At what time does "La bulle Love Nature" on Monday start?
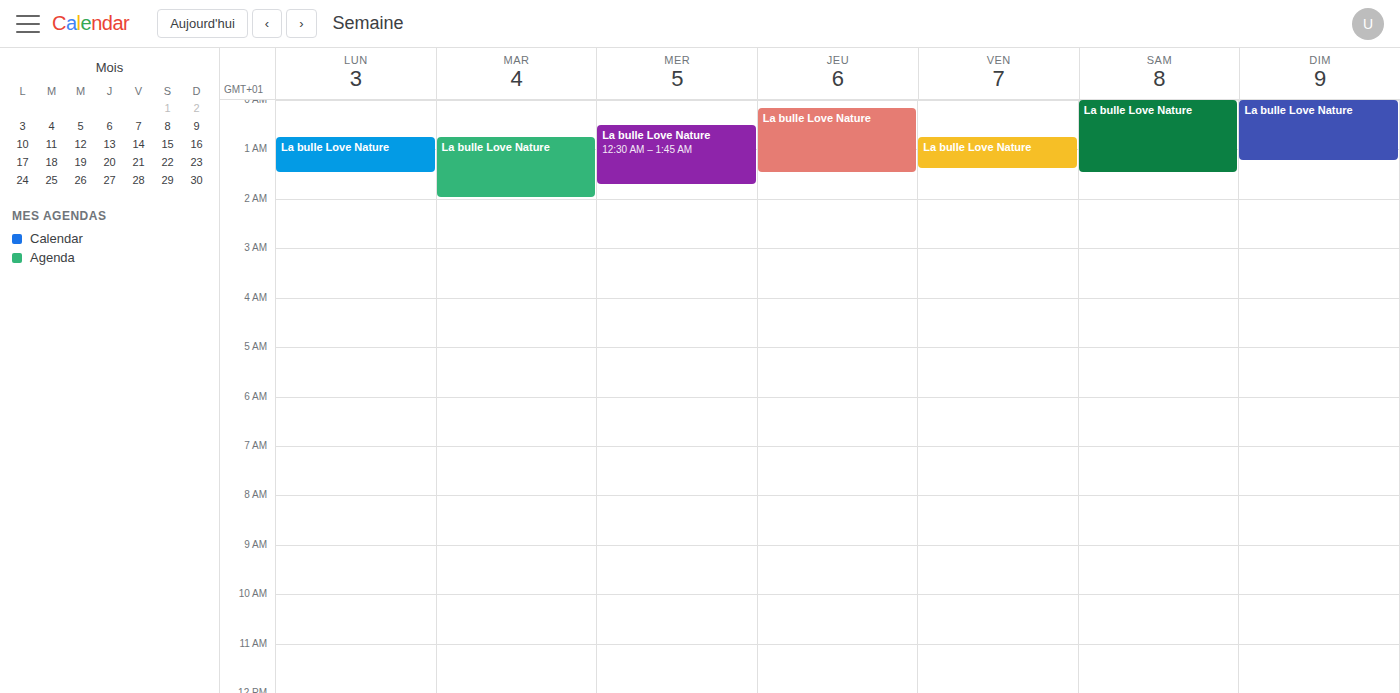
12:45 AM